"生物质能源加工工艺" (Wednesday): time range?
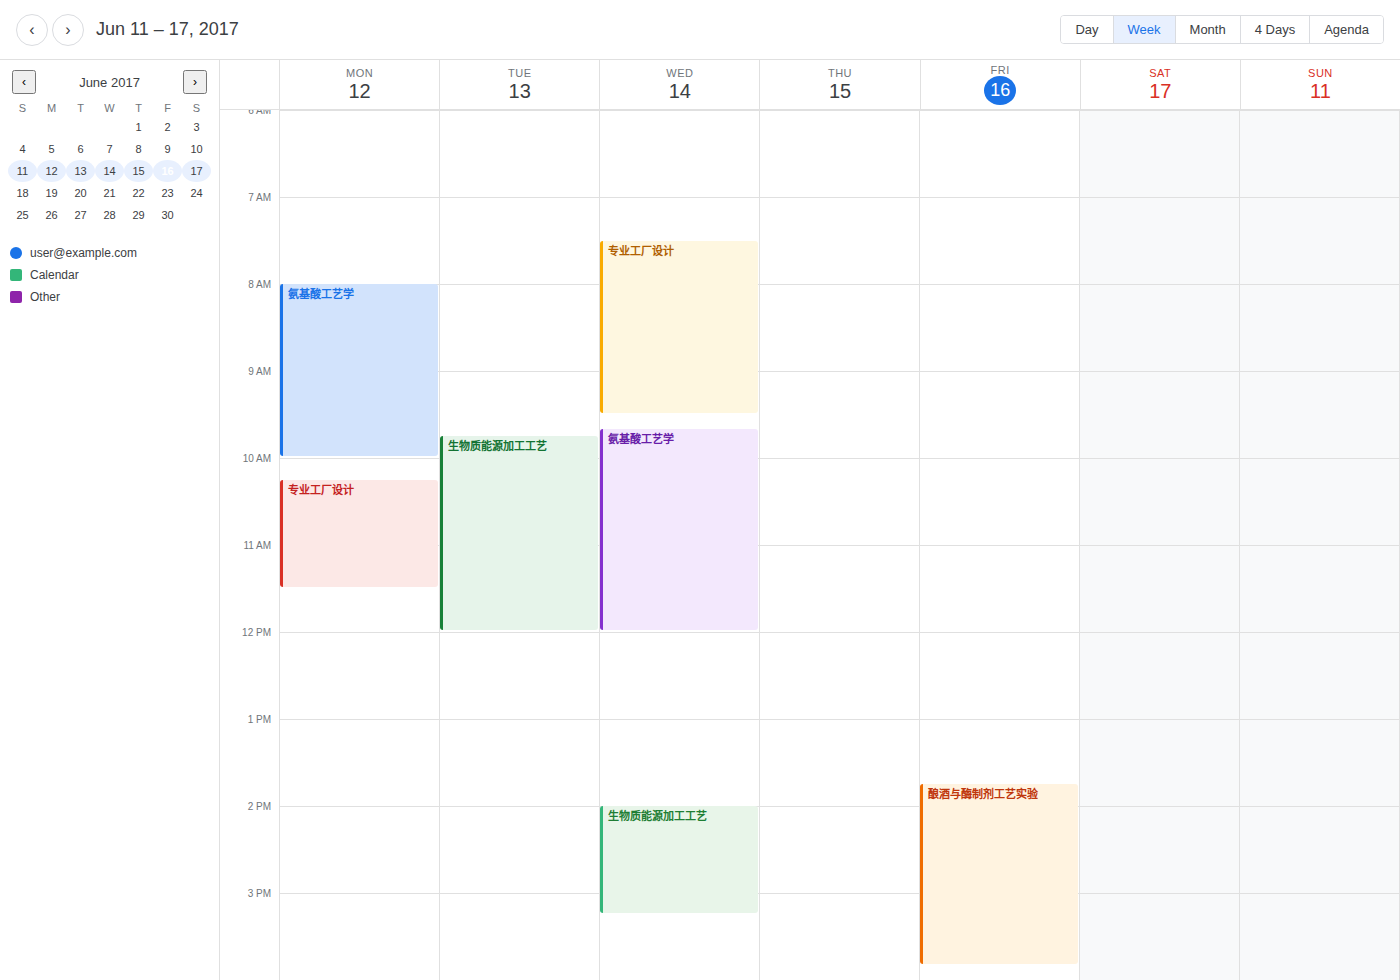
2:00 PM to 3:15 PM